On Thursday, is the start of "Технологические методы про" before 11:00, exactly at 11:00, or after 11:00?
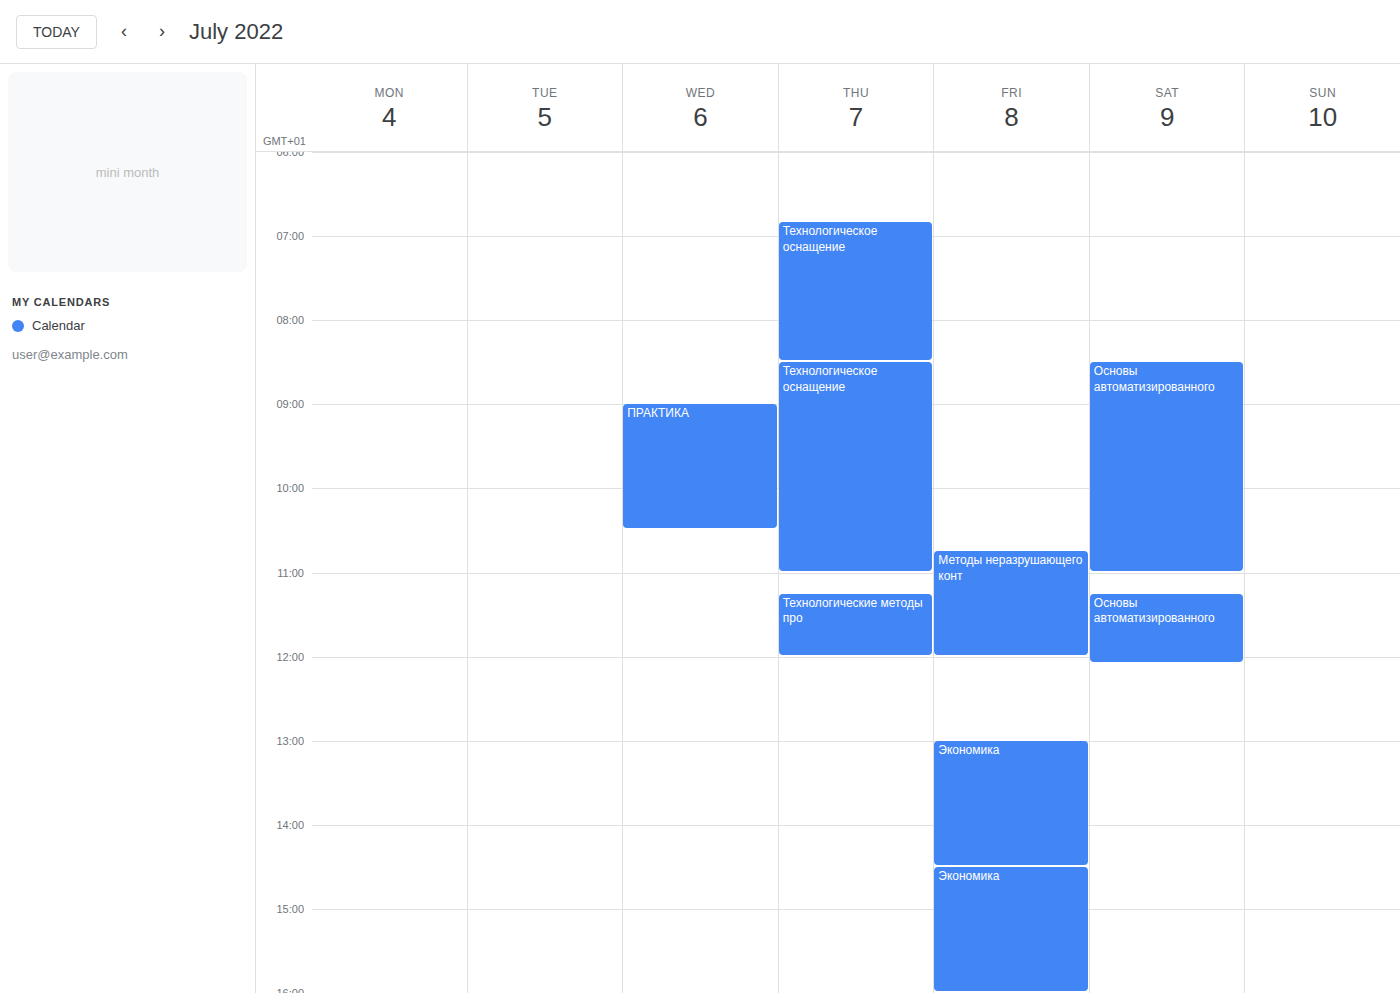
11:15 -- after 11:00, 15 minutes below the 11:00 line.